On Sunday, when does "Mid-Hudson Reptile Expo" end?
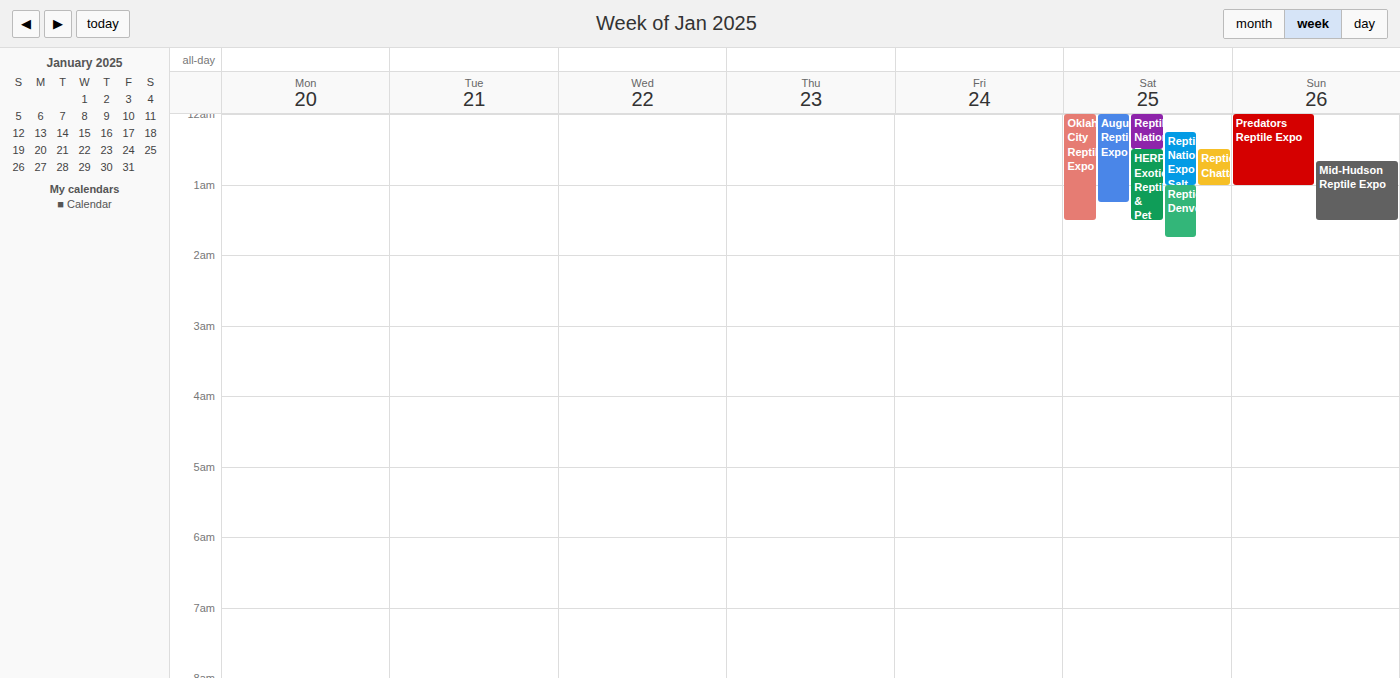
01:30